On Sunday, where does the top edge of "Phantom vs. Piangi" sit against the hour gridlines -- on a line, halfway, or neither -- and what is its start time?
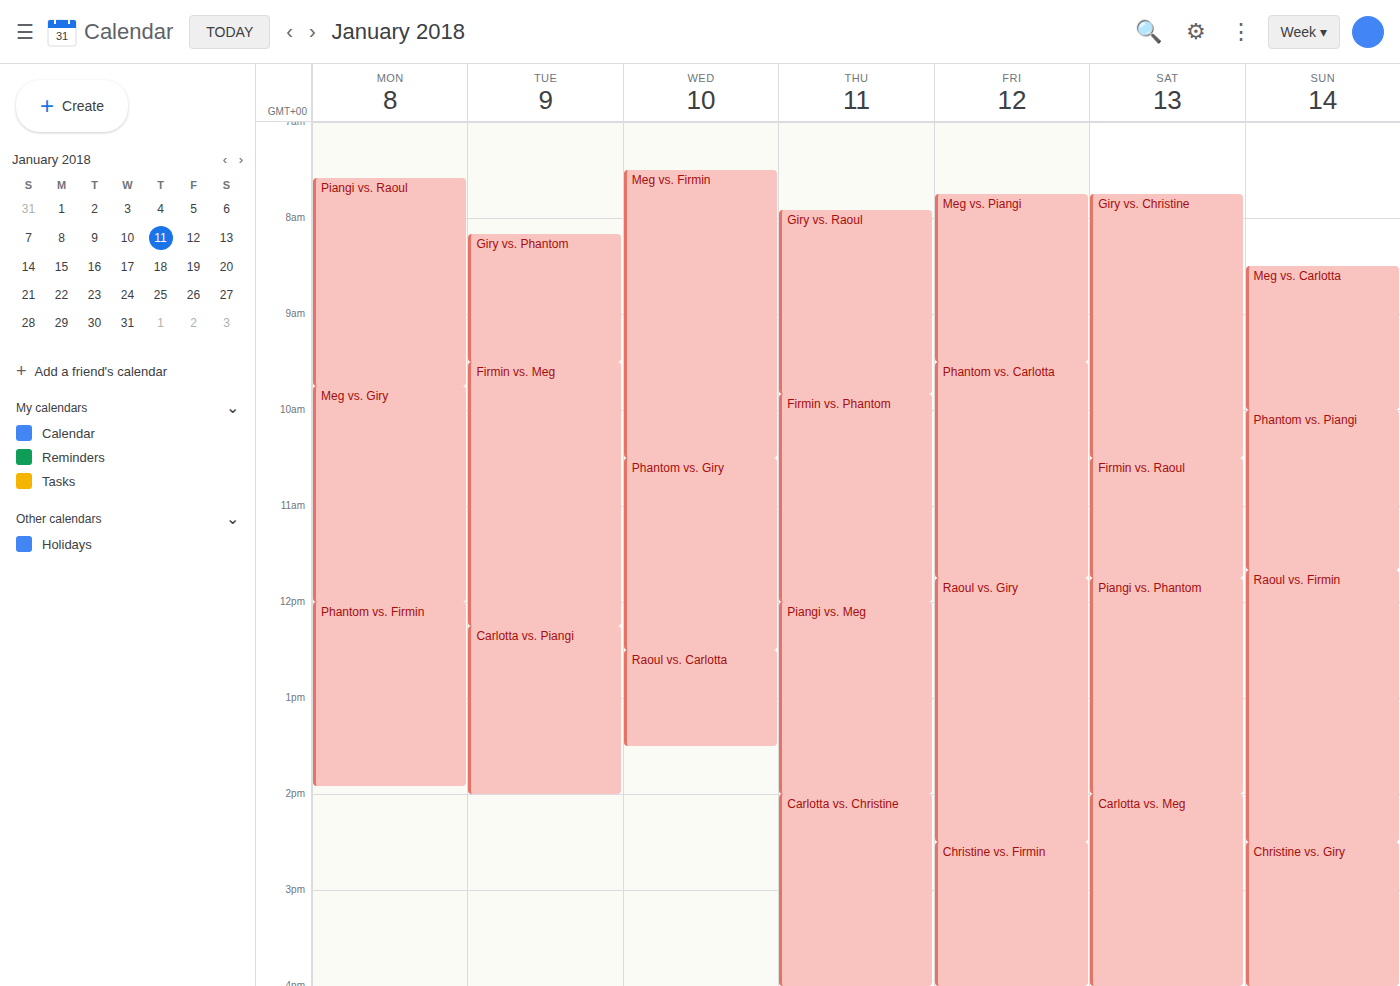
10:00 AM -- exactly on the 10 AM line.